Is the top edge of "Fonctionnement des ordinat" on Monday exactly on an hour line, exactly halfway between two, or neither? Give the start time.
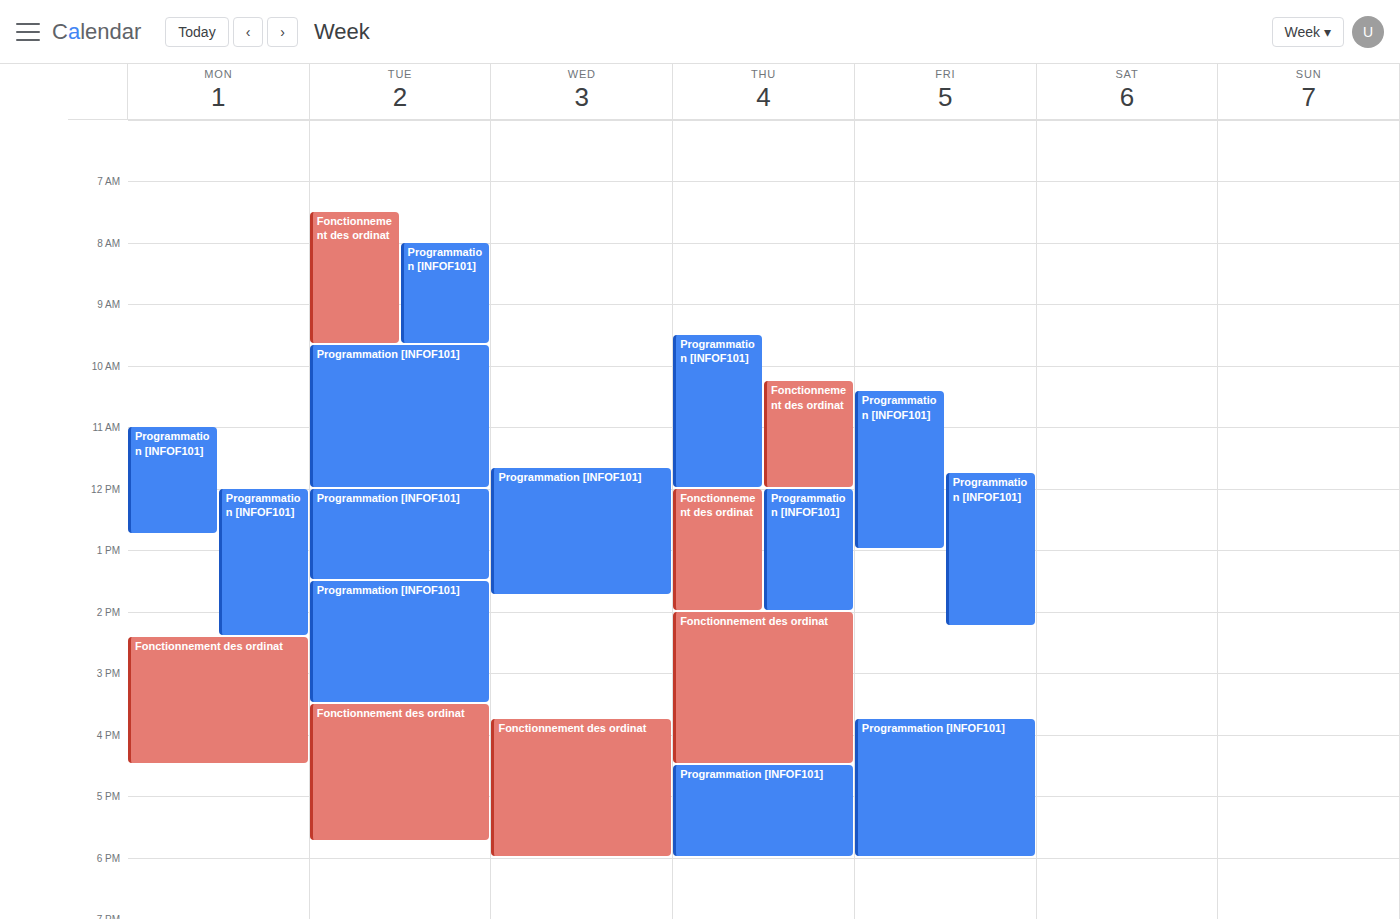
2:25 PM -- neither: 25 minutes below the 2 PM line and 35 minutes above the 3 PM line.